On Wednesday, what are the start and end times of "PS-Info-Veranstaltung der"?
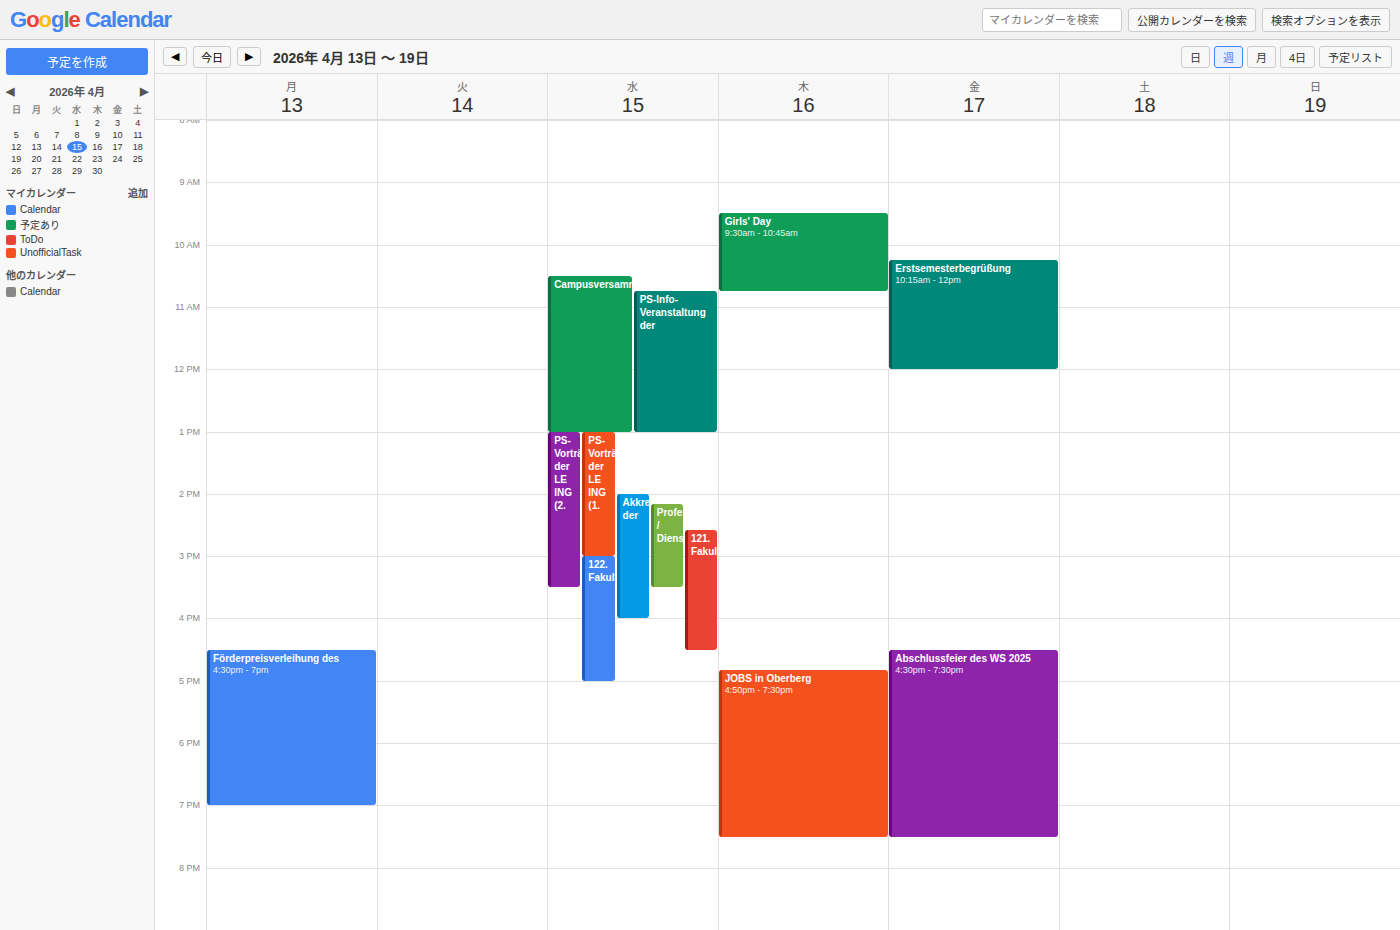
10:45 AM to 1:00 PM